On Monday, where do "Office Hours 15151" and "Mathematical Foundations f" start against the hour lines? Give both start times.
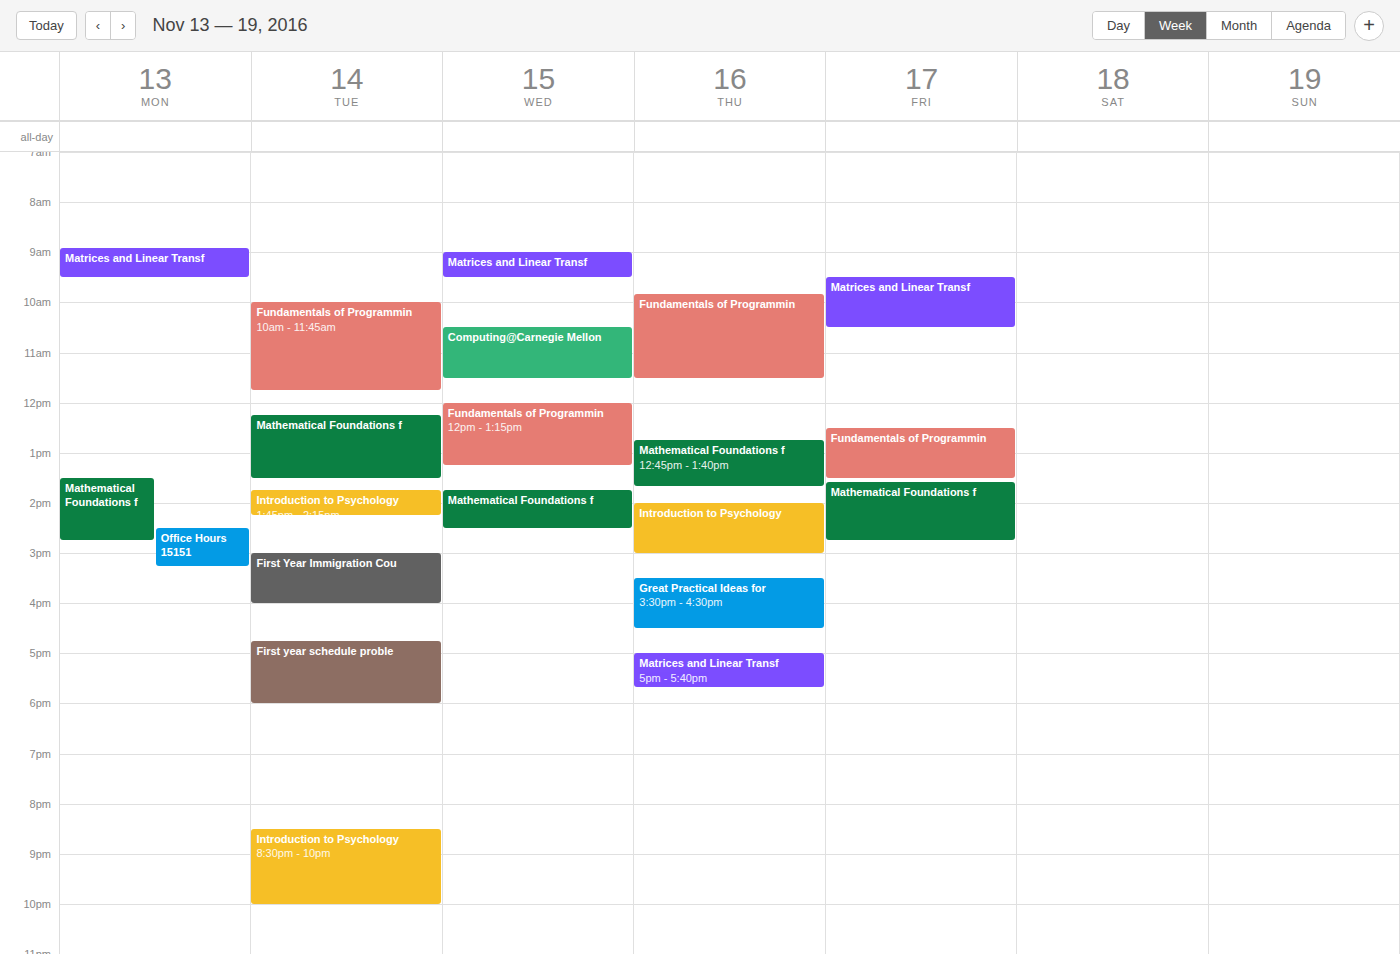
"Office Hours 15151": 2:30 PM, halfway between the 2 PM and 3 PM lines. "Mathematical Foundations f": 1:30 PM, halfway between the 1 PM and 2 PM lines.